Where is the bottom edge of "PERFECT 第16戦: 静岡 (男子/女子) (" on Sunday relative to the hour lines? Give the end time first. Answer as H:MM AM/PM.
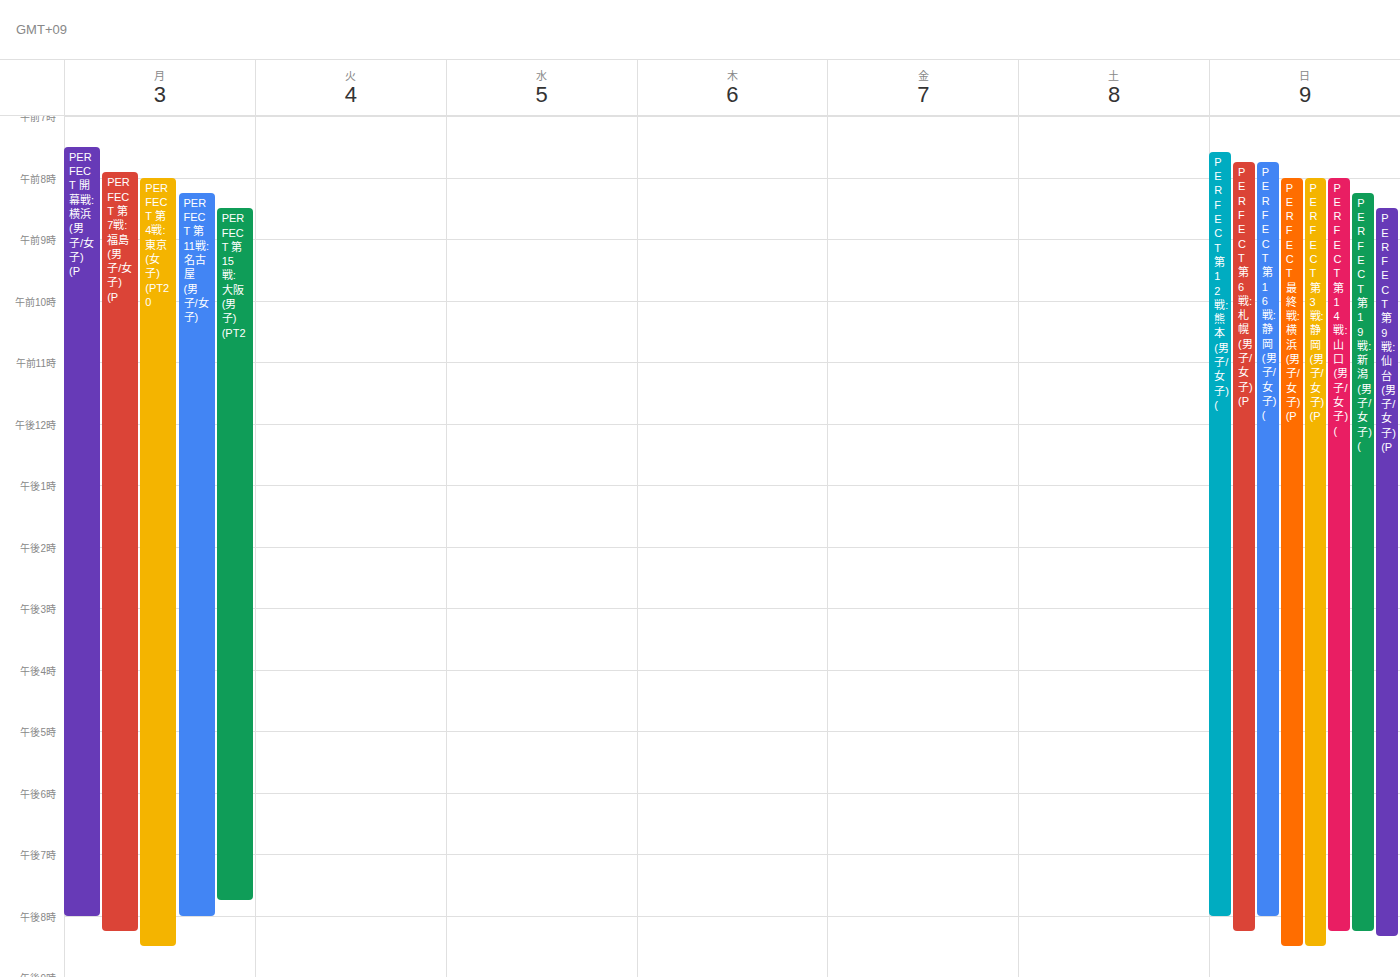
8:00 PM -- exactly on the 8 PM line.